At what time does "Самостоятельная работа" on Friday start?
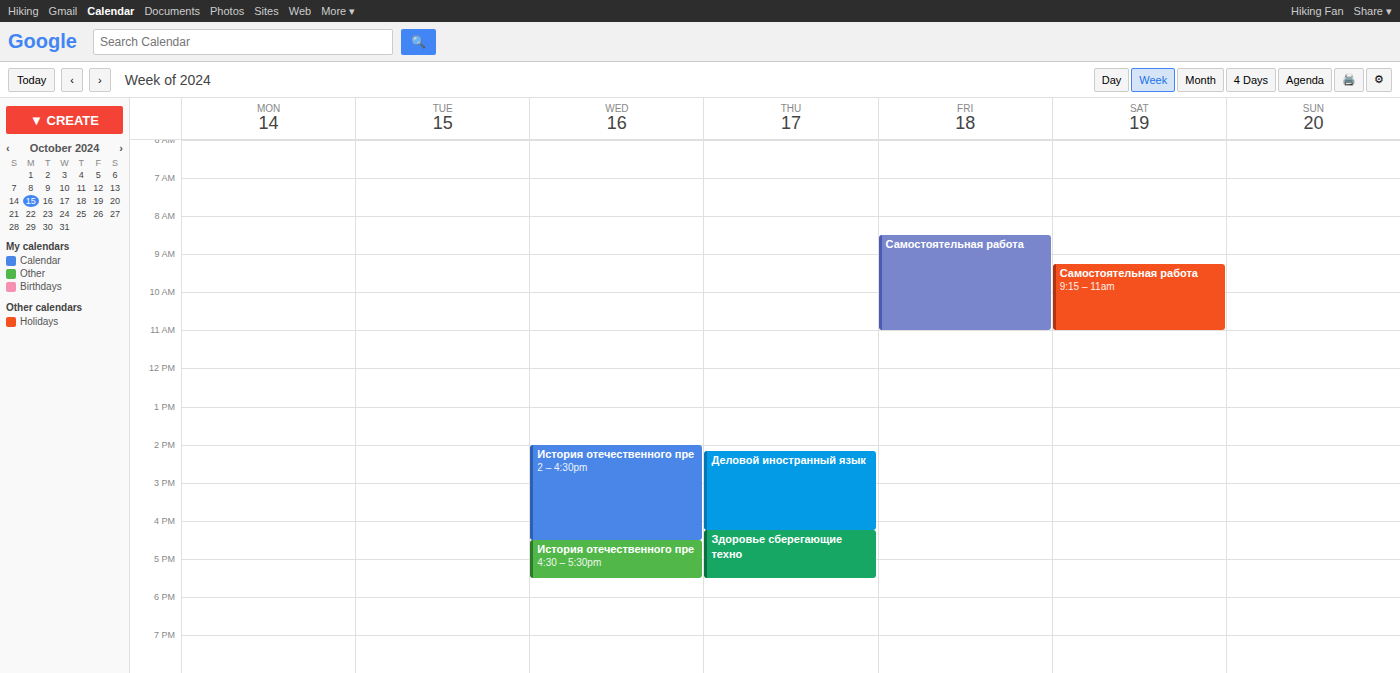
8:30 AM